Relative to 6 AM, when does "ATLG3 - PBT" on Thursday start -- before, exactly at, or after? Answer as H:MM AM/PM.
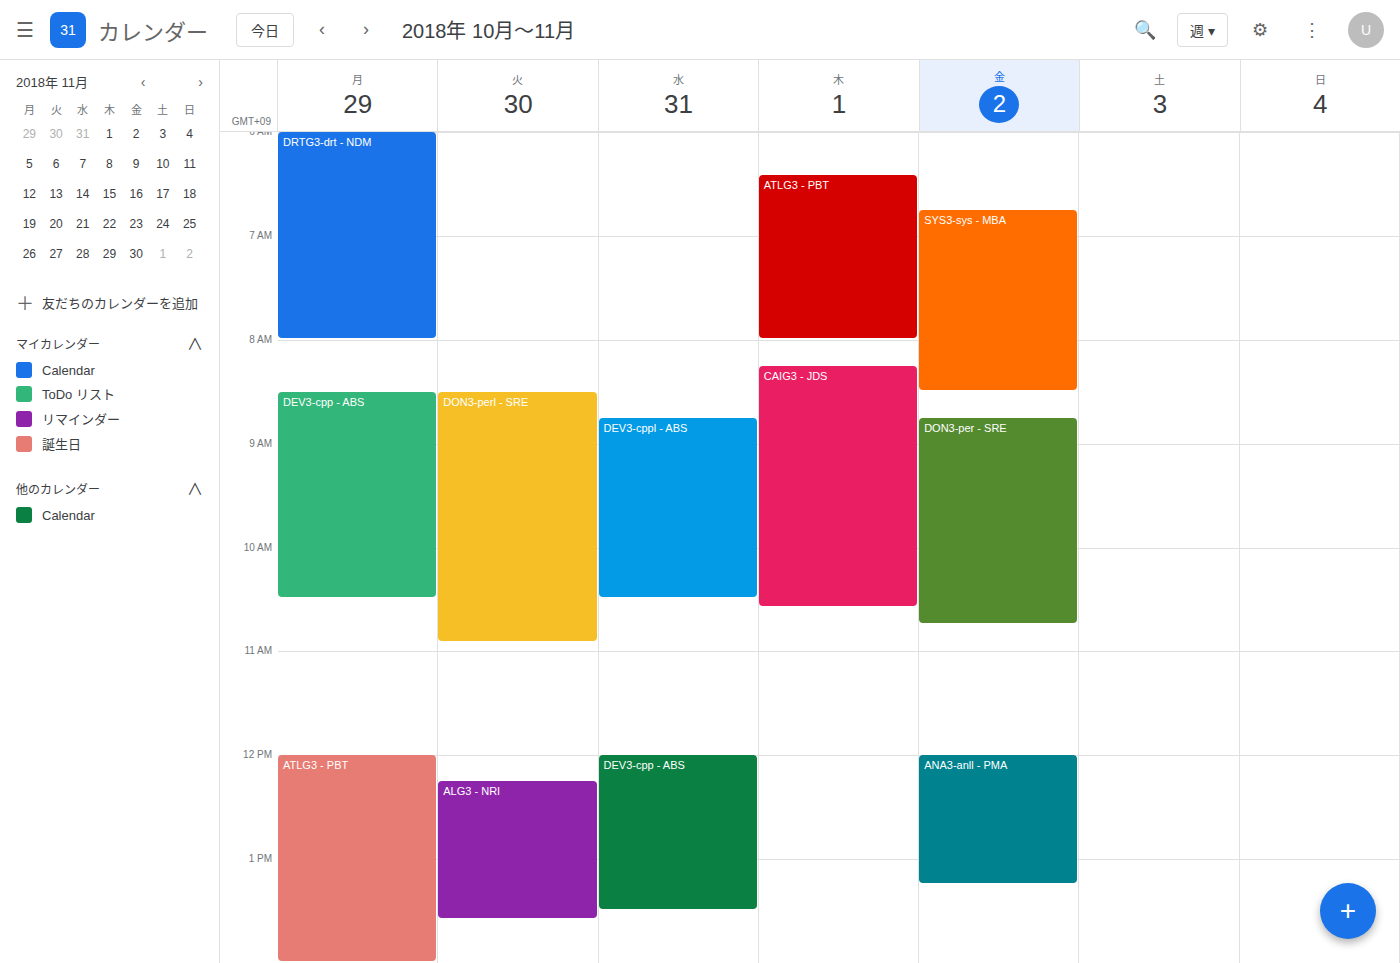
6:25 AM -- after 6 AM, 25 minutes below the 6 AM line.